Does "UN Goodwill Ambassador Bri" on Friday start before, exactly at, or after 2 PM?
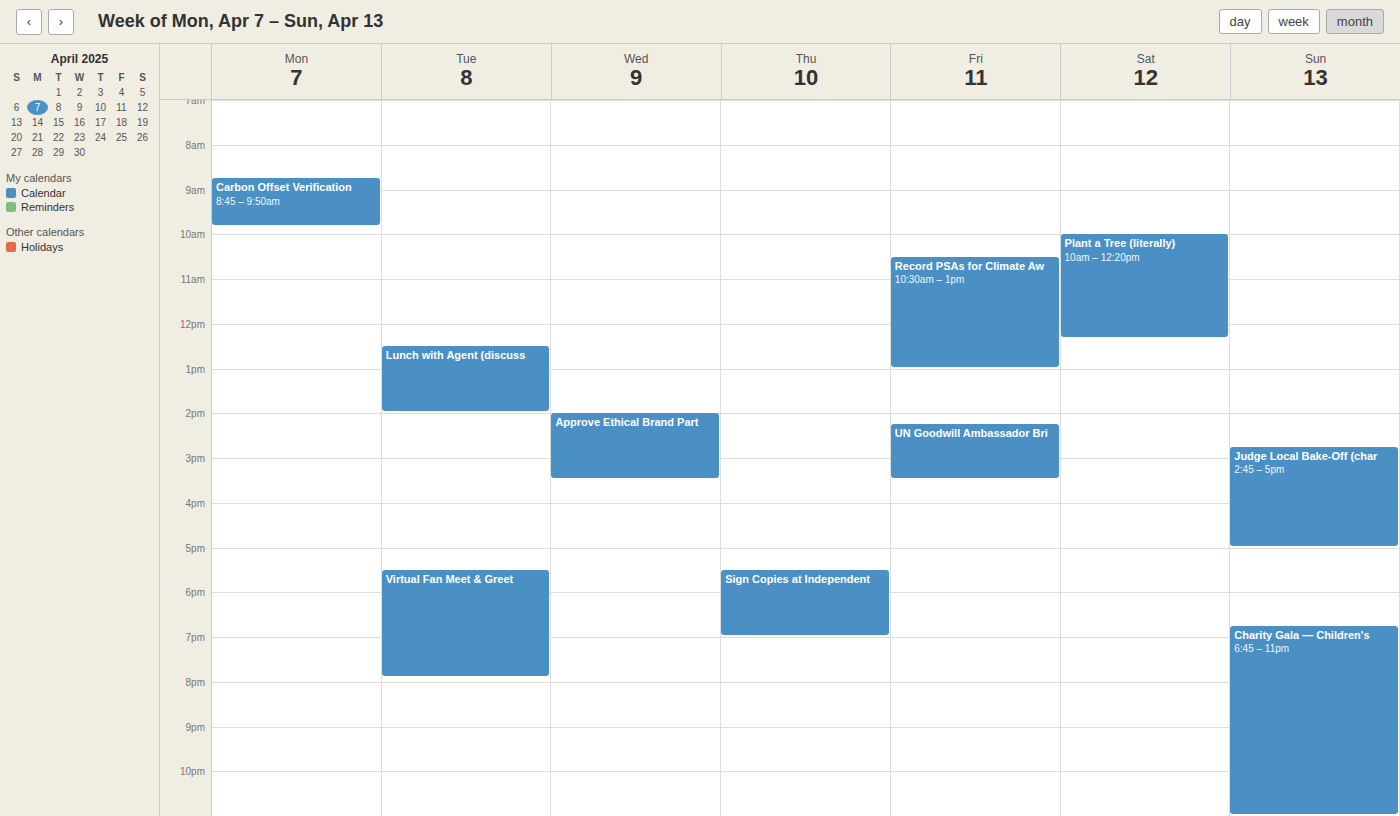
2:15 PM -- after 2 PM, 15 minutes below the 2 PM line.